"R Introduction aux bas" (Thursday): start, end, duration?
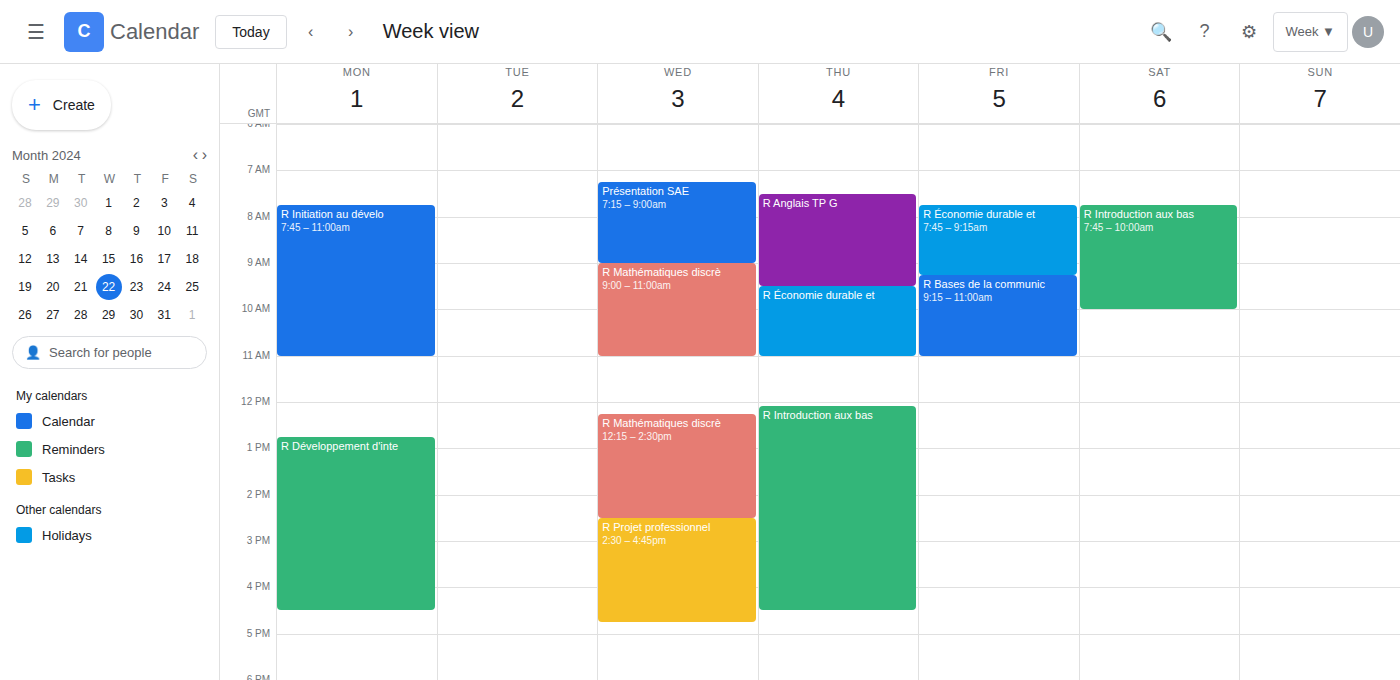
12:05 PM to 4:30 PM, 4 hours 25 minutes